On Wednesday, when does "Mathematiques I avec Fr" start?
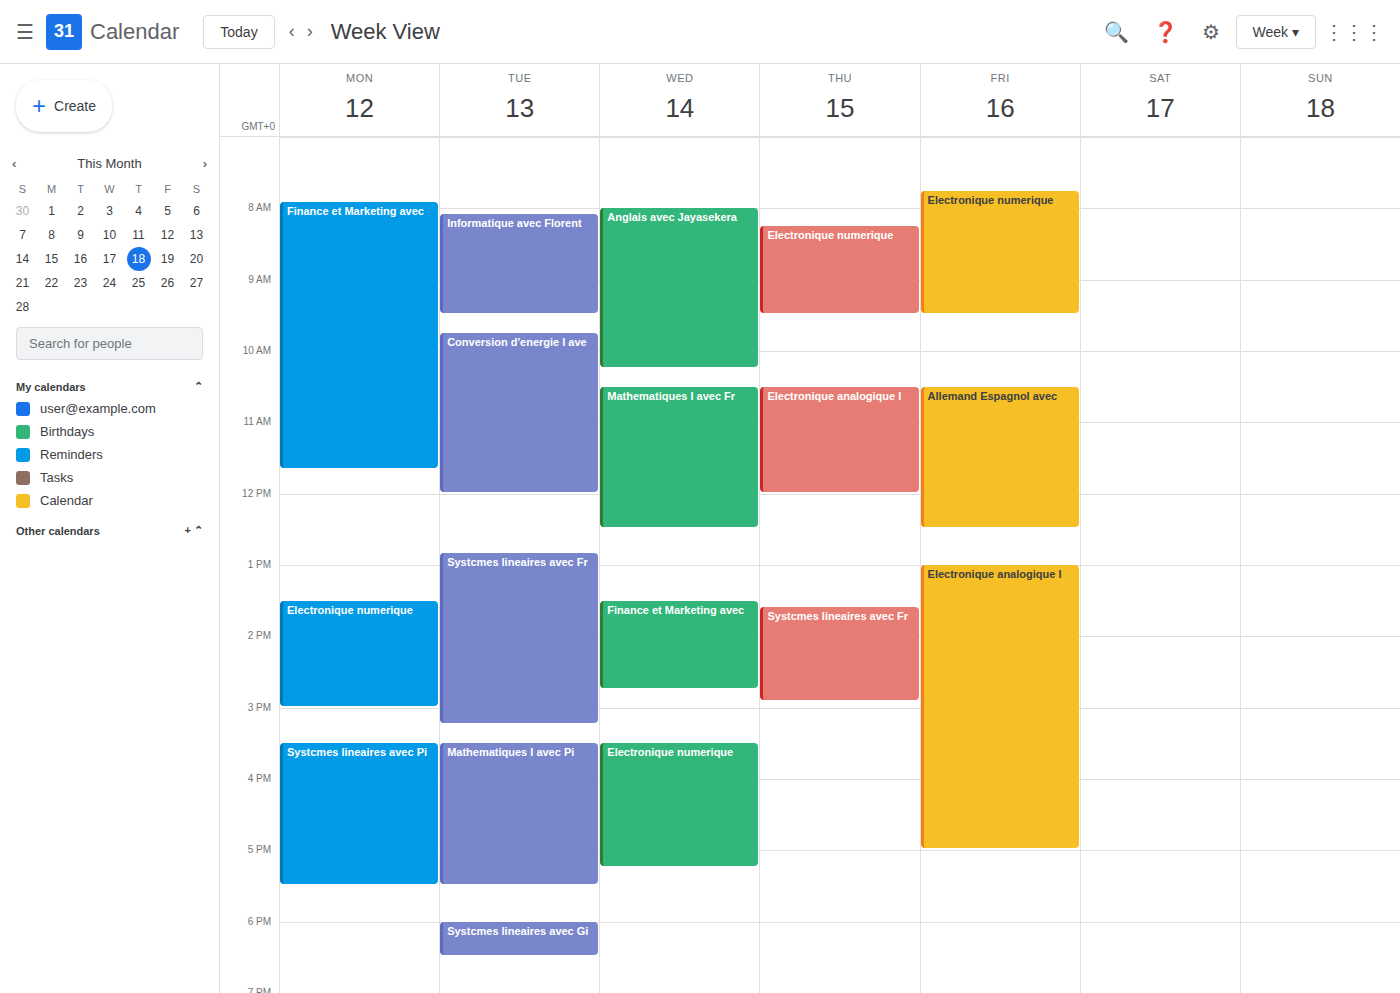
10:30 AM